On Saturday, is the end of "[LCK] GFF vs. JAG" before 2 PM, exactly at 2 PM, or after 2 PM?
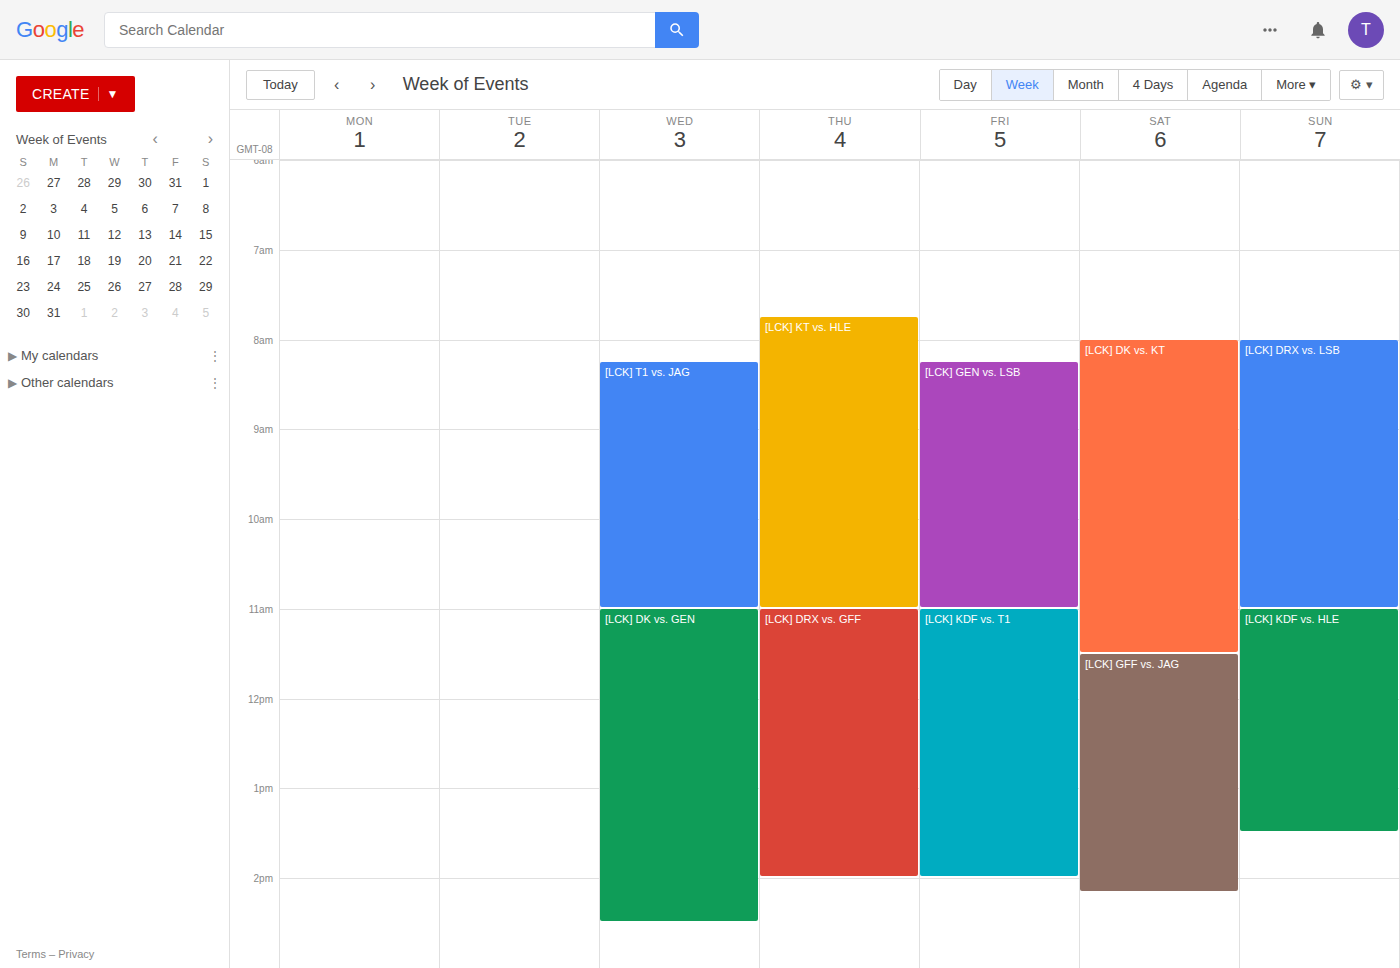
2:10 PM -- after 2 PM, 10 minutes below the 2 PM line.